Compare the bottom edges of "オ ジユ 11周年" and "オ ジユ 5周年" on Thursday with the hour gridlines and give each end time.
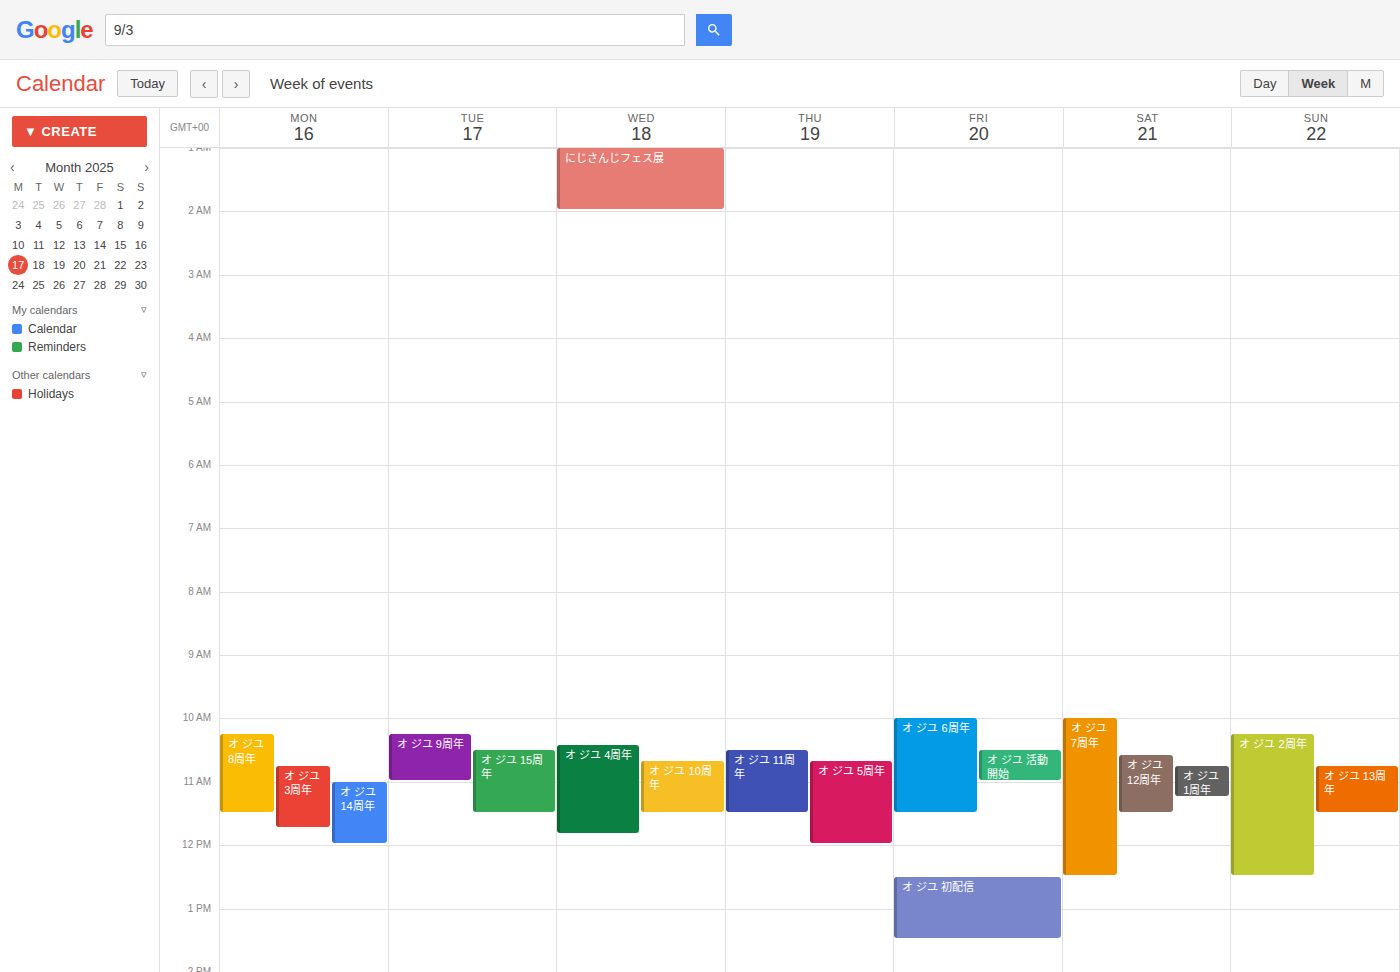
"オ ジユ 11周年": 11:30, halfway between the 11:00 and 12:00 lines. "オ ジユ 5周年": 12:00, exactly on the 12:00 line.